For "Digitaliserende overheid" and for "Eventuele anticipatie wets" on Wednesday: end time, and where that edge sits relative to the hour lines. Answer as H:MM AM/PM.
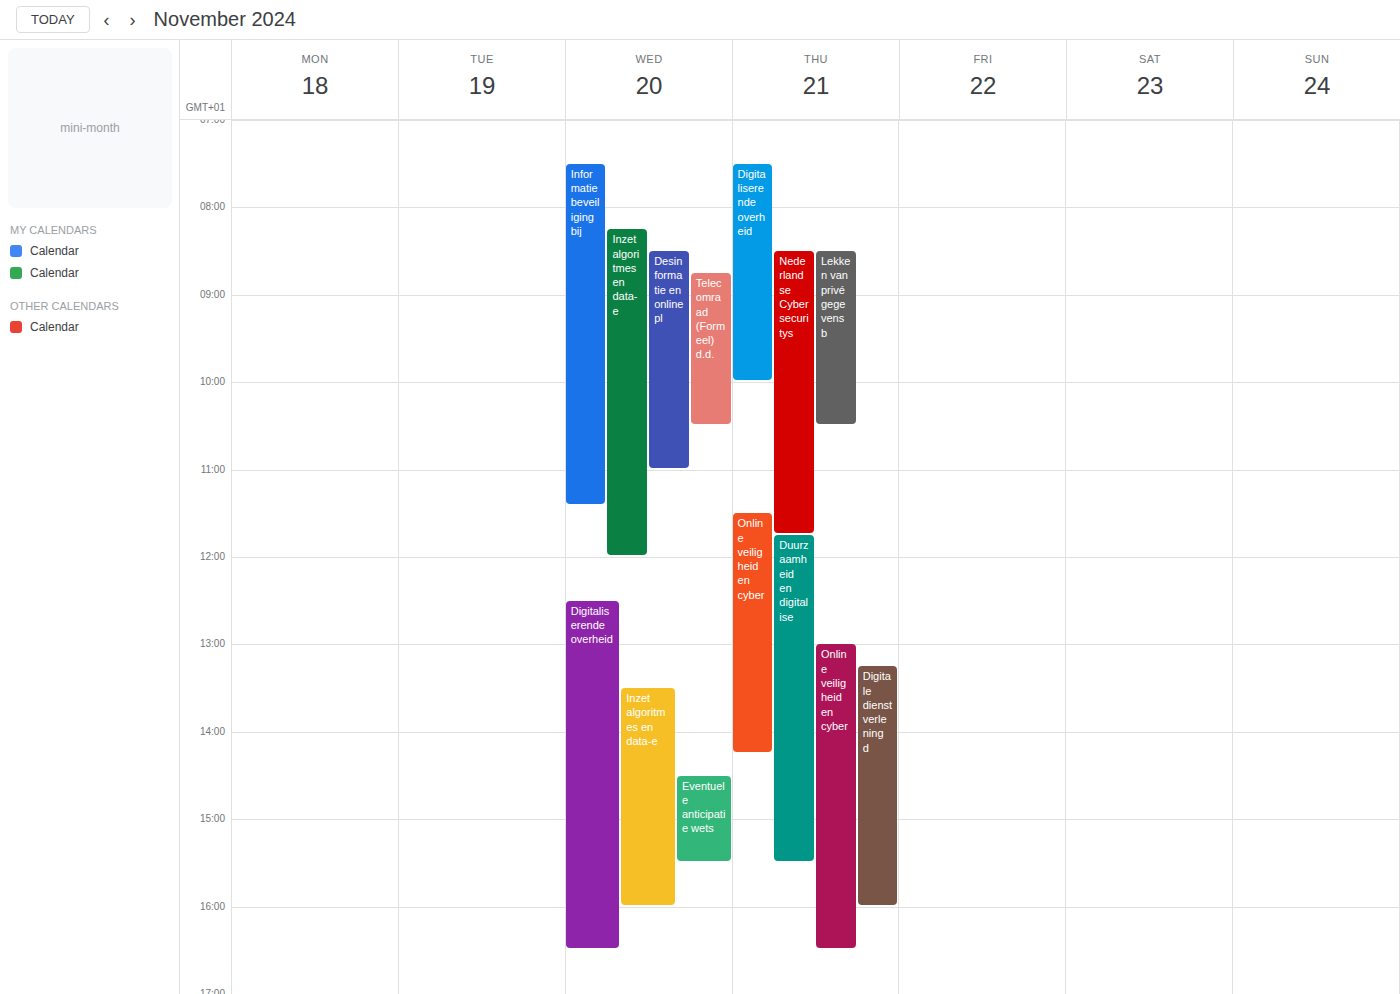
"Digitaliserende overheid": 4:30 PM, halfway between the 4 PM and 5 PM lines. "Eventuele anticipatie wets": 3:30 PM, halfway between the 3 PM and 4 PM lines.